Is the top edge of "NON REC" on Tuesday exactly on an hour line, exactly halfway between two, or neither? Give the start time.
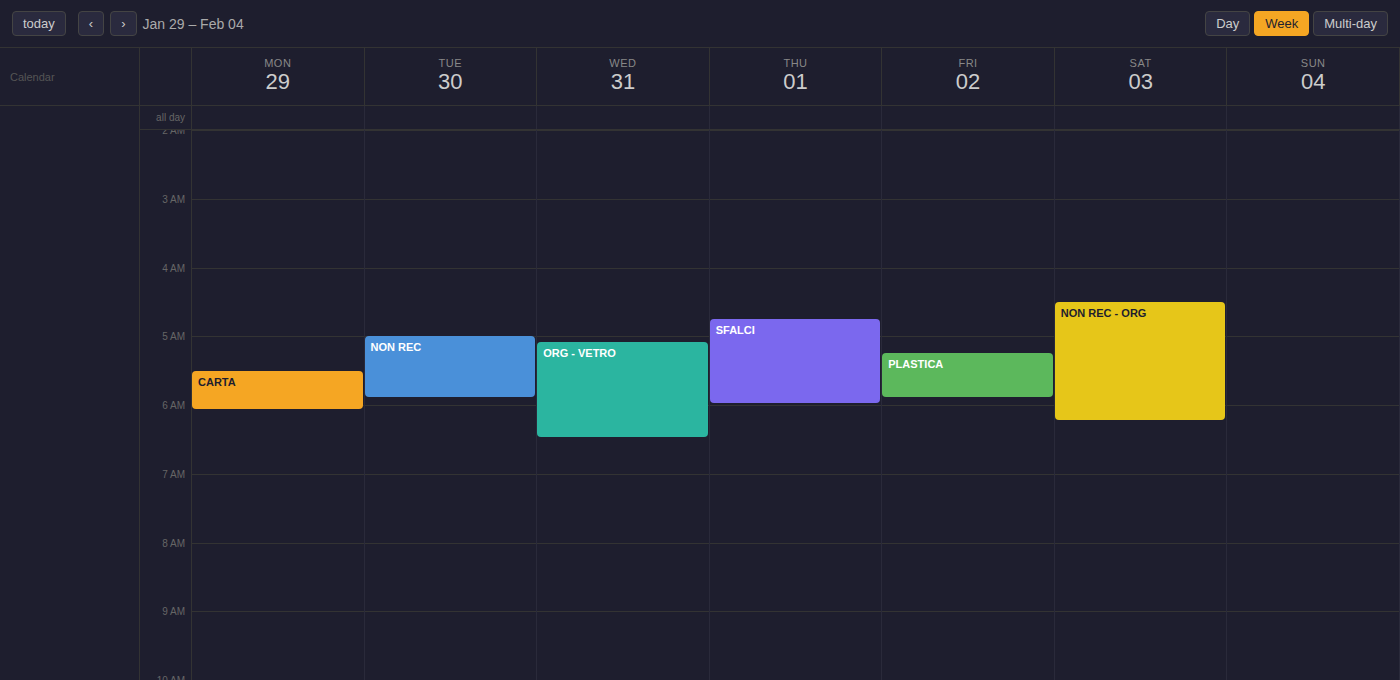
5:00 AM -- exactly on the 5 AM line.